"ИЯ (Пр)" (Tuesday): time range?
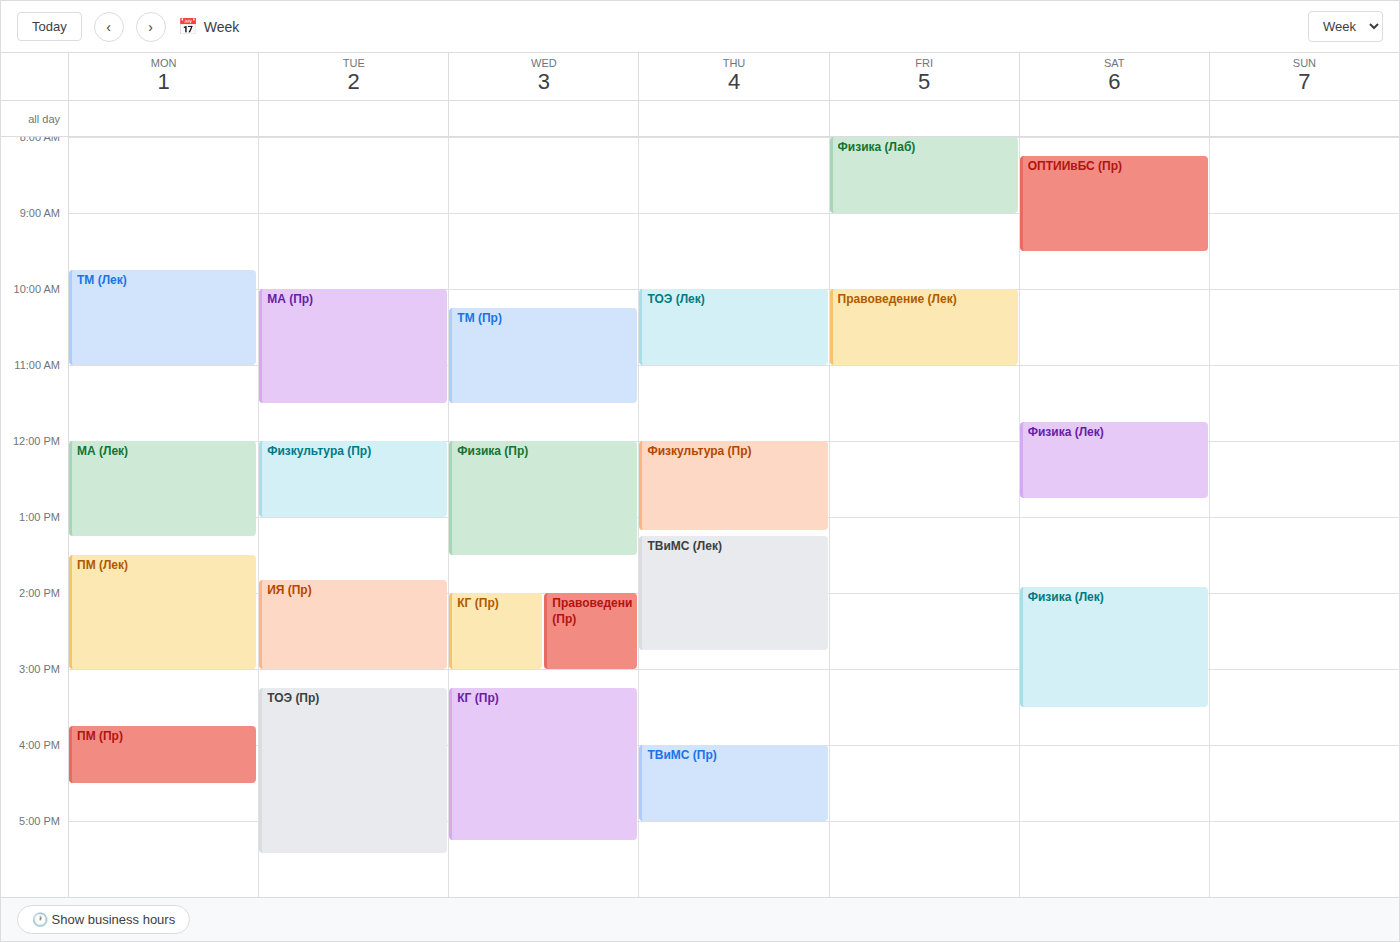
13:50 to 15:00